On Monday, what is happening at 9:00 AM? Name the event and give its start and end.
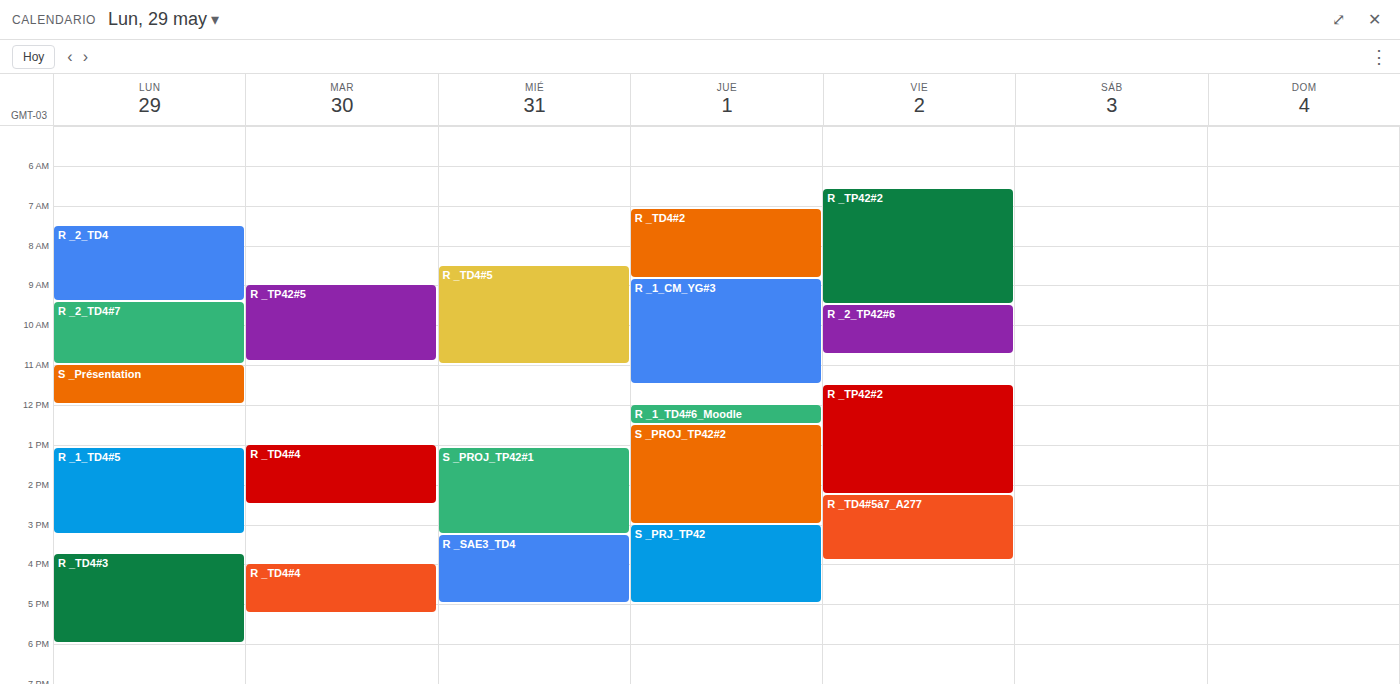
"R _2_TD4", 7:30 AM to 9:25 AM